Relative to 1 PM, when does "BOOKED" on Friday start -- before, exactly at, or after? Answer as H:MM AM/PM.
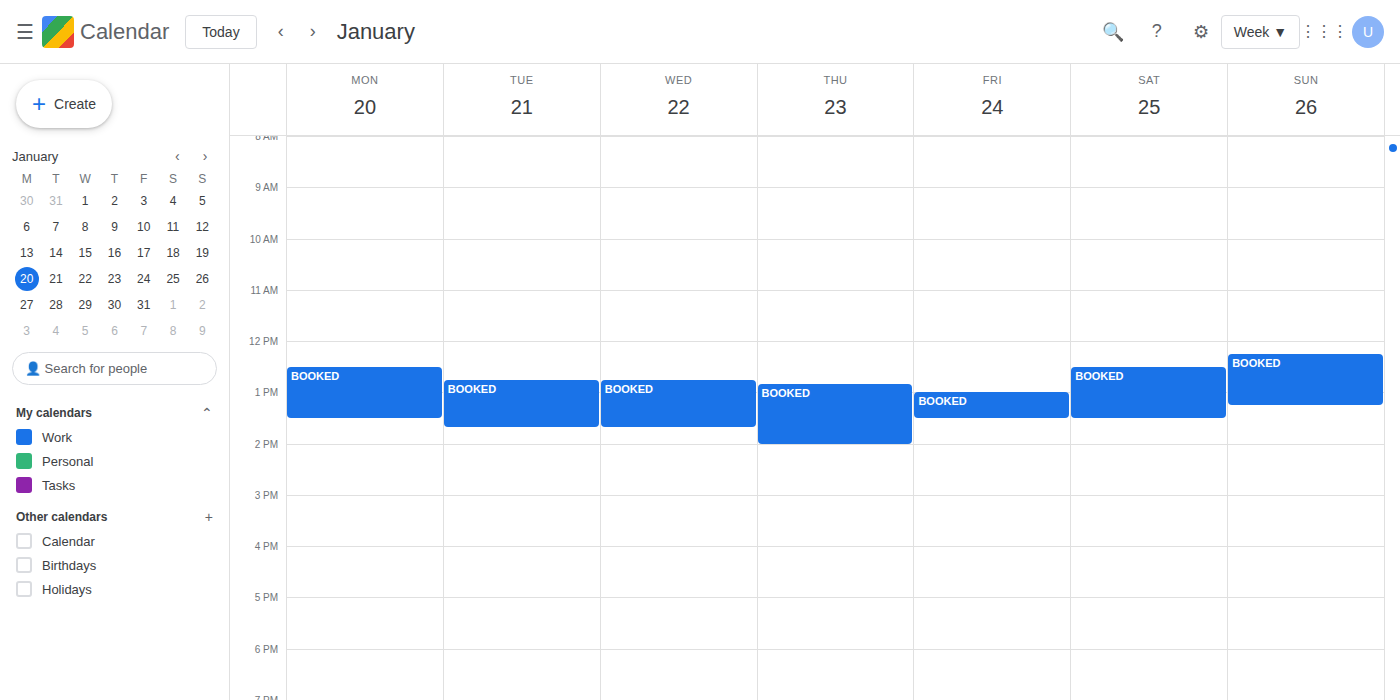
1:00 PM -- exactly at 1 PM, on the 1 PM line.